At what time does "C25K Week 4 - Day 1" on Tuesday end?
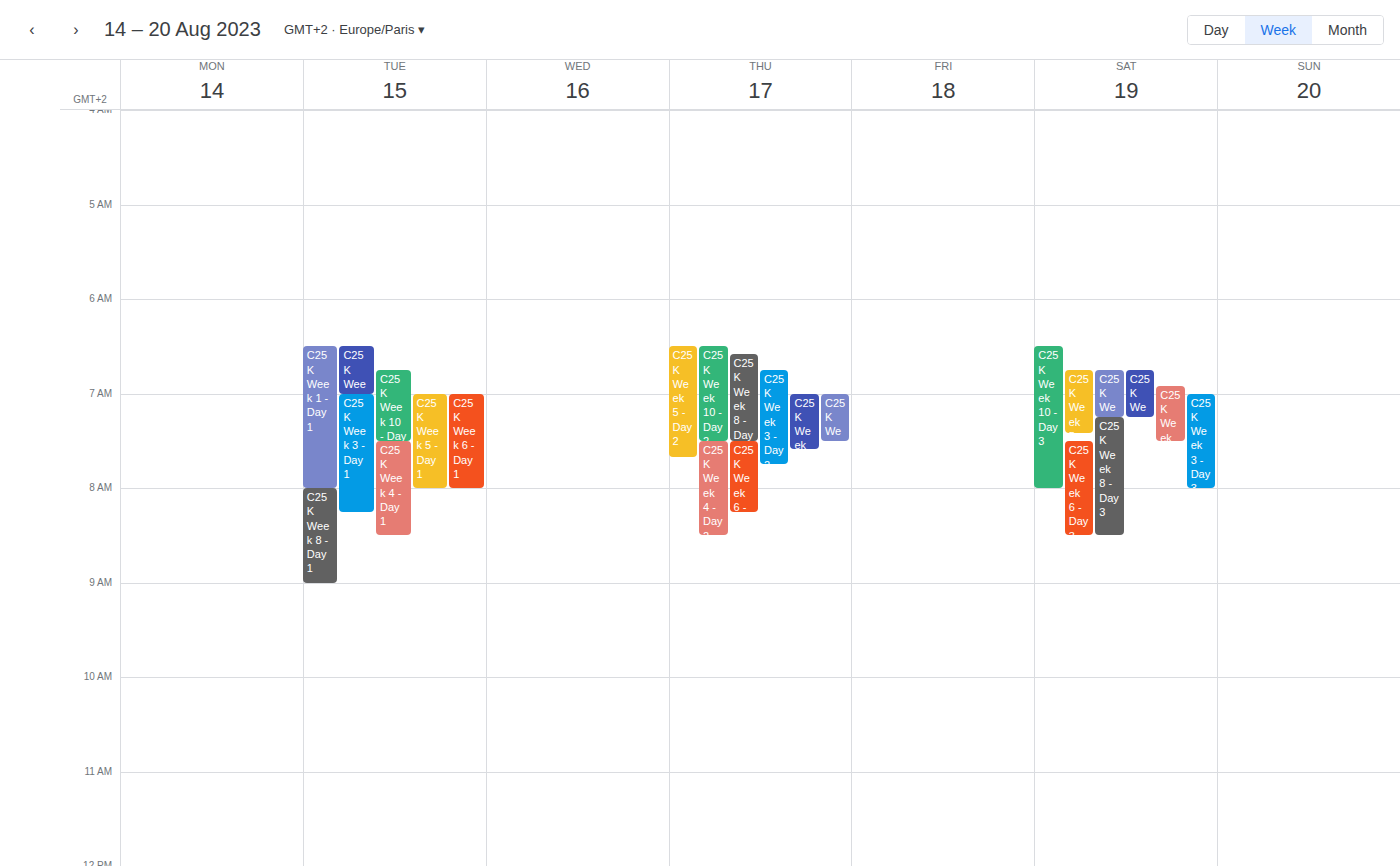
8:30 AM